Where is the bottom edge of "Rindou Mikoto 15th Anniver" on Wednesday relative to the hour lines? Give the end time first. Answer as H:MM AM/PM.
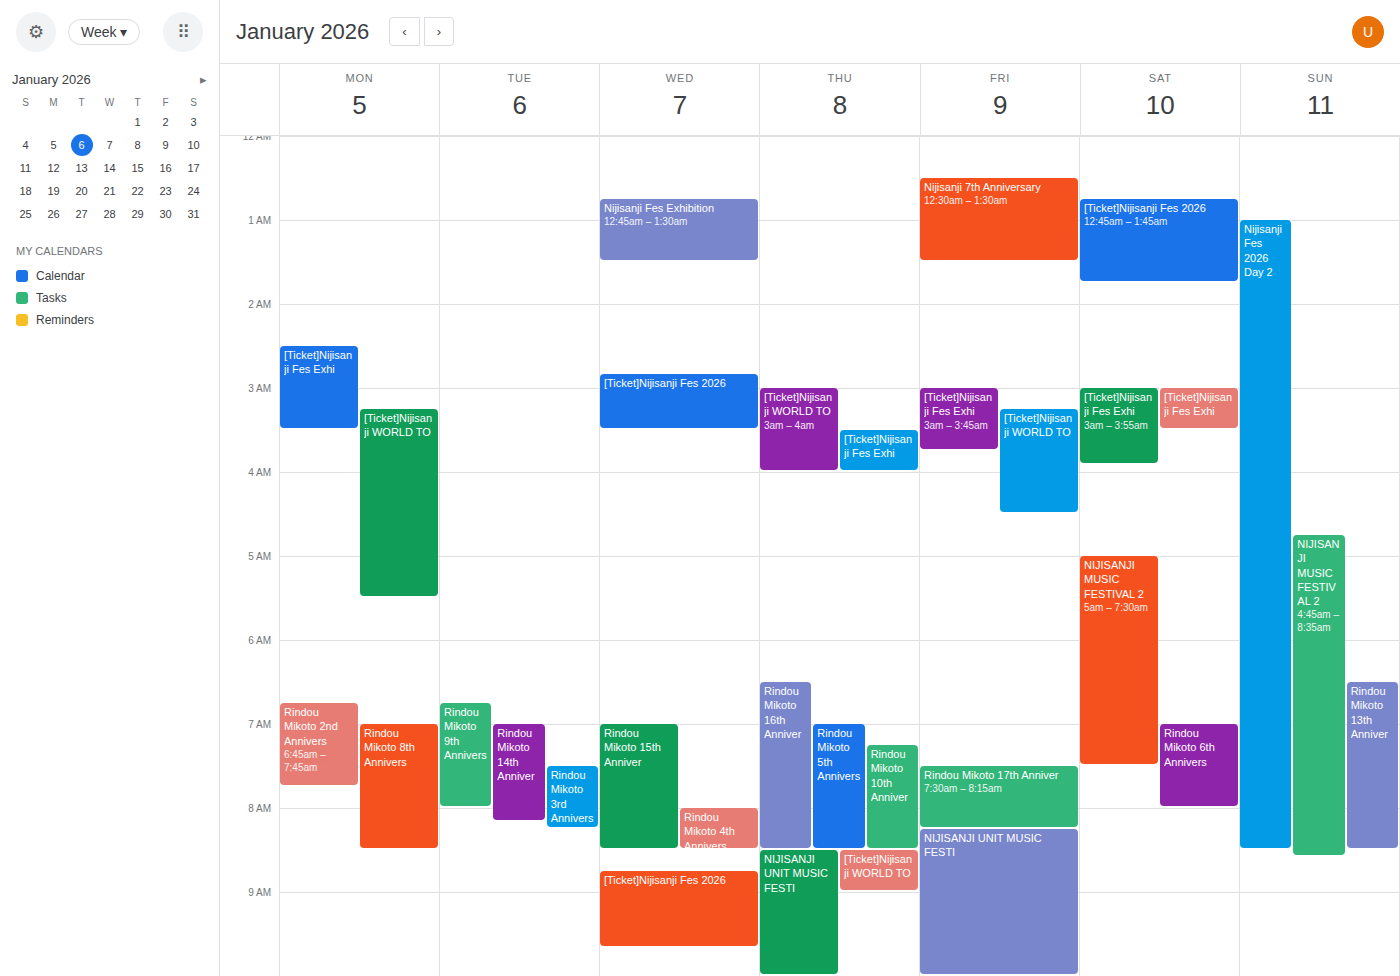
8:30 AM -- halfway between the 8 AM and 9 AM lines.